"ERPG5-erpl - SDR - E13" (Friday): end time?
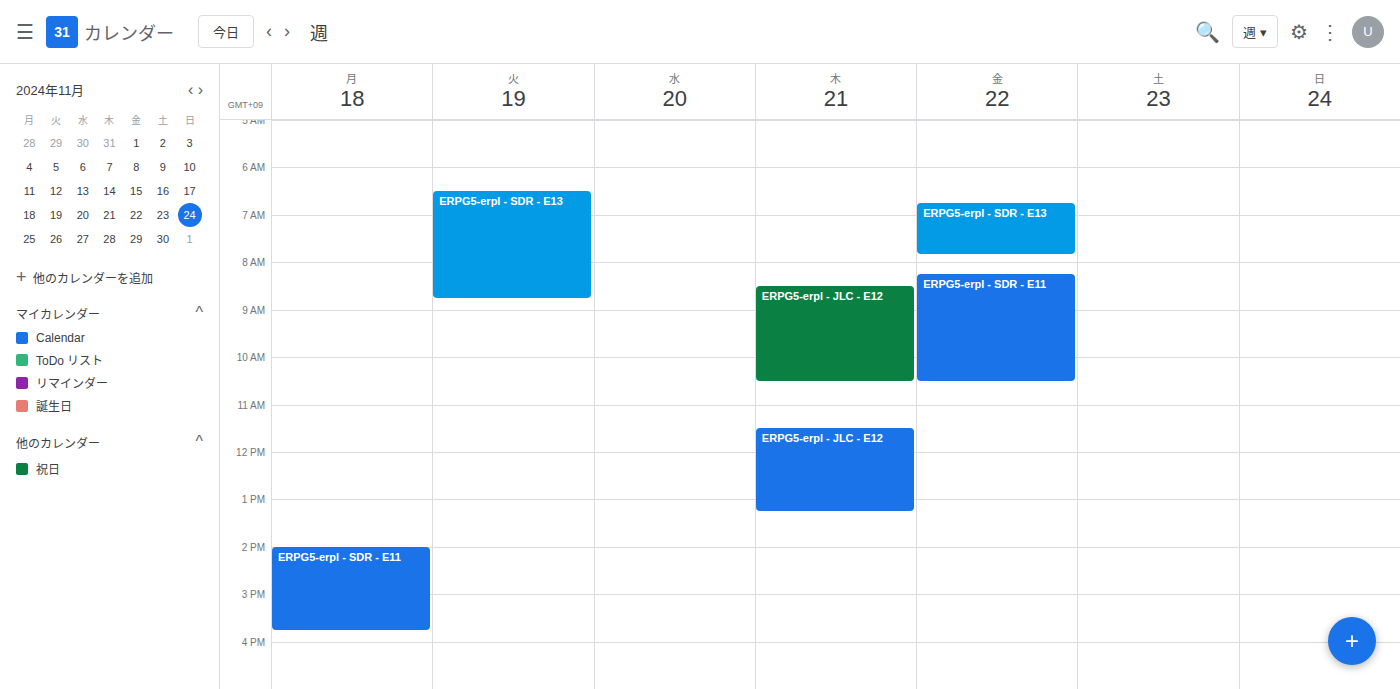
7:50 AM